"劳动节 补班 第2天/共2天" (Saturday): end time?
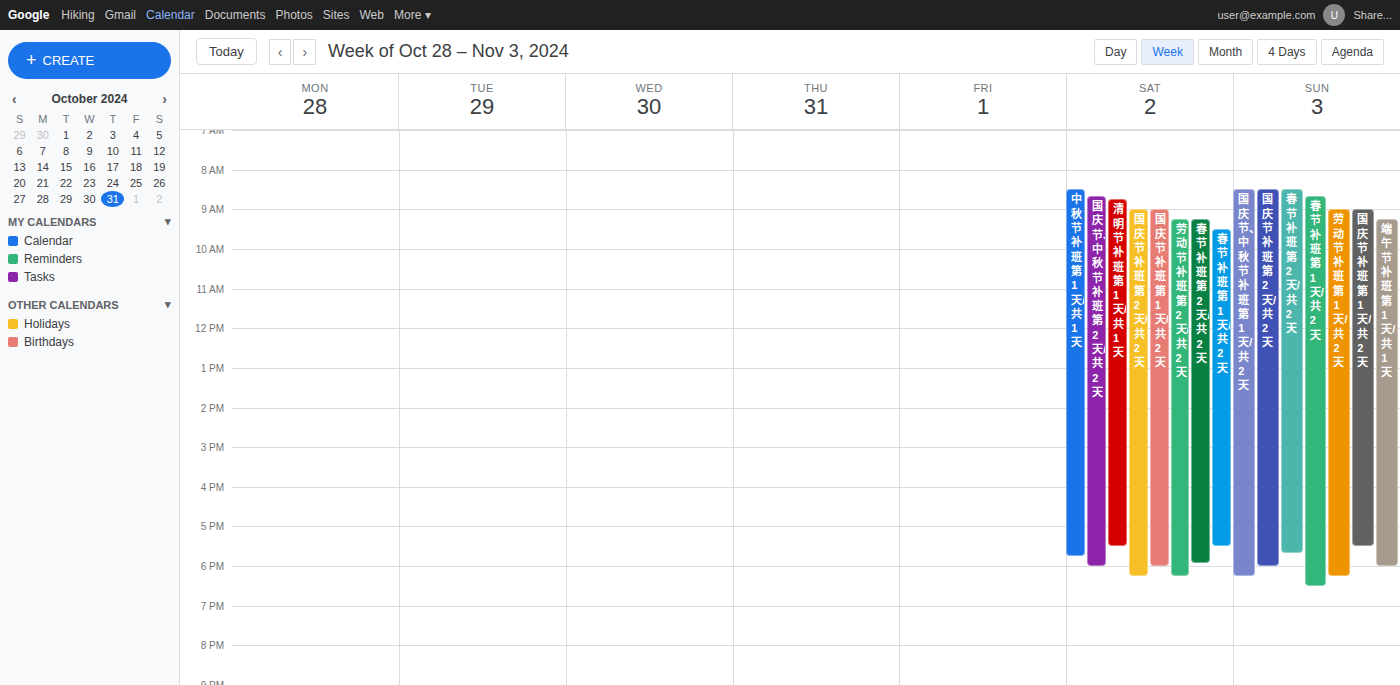
6:15 PM